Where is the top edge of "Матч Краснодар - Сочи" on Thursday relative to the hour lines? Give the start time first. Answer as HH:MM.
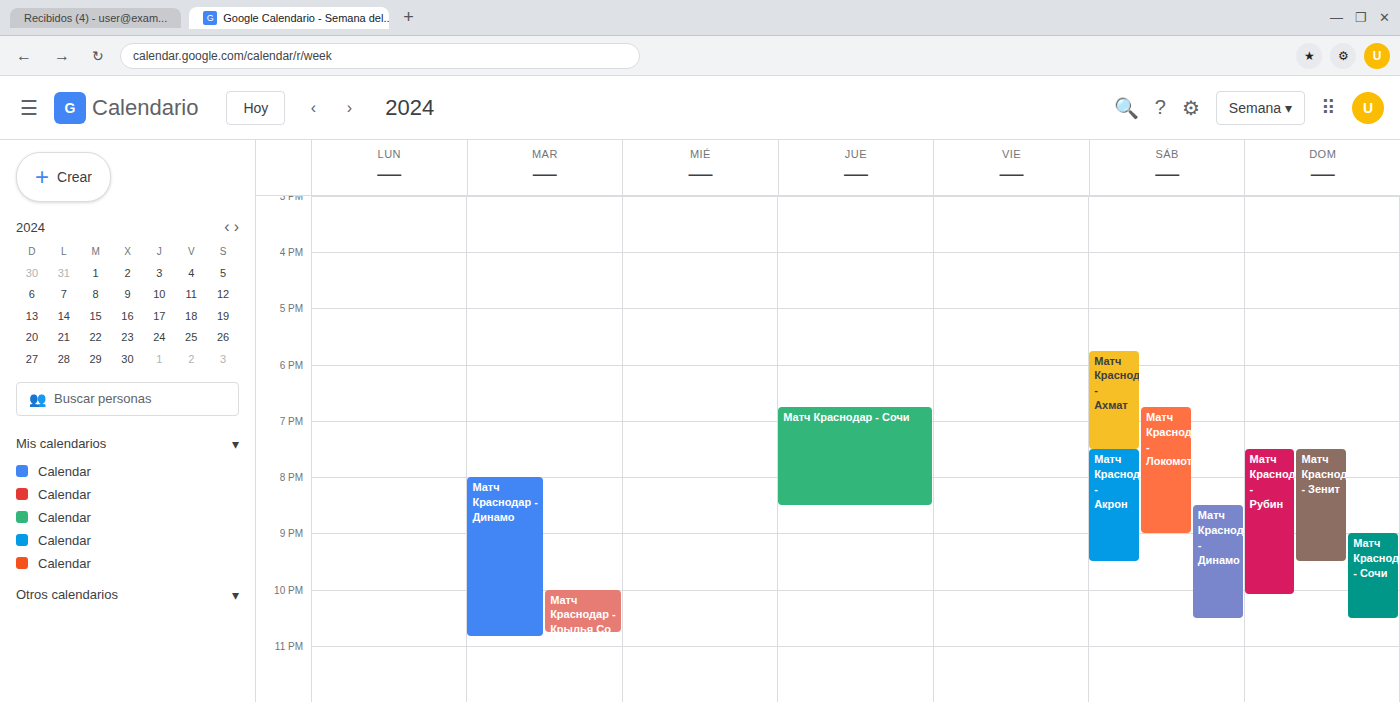
18:45 -- neither: three quarters of the way from the 18:00 line to the 19:00 line.